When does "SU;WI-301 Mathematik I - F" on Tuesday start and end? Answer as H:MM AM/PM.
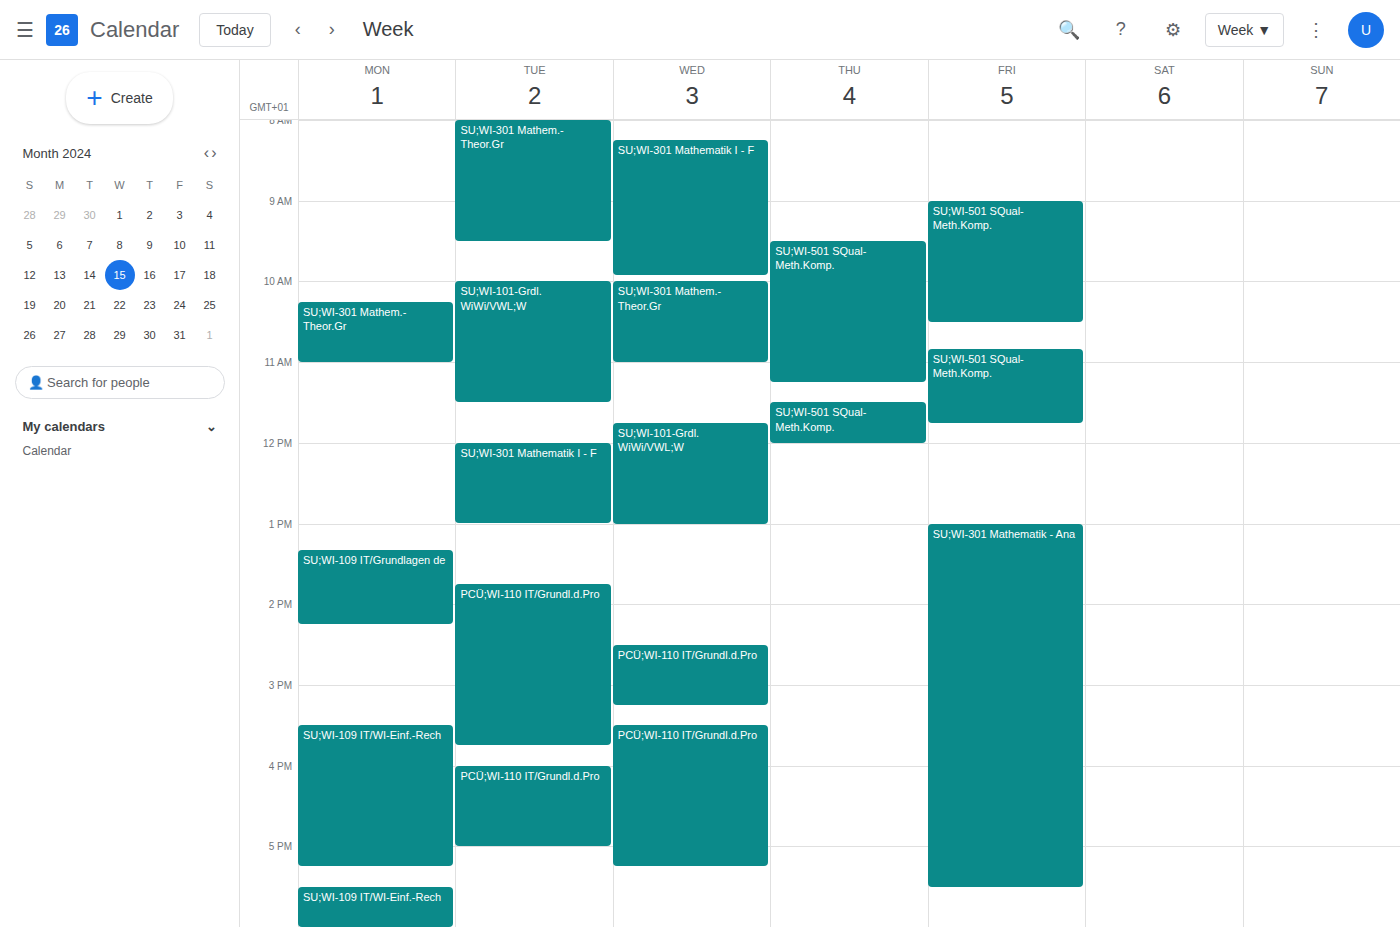
12:00 PM to 1:00 PM